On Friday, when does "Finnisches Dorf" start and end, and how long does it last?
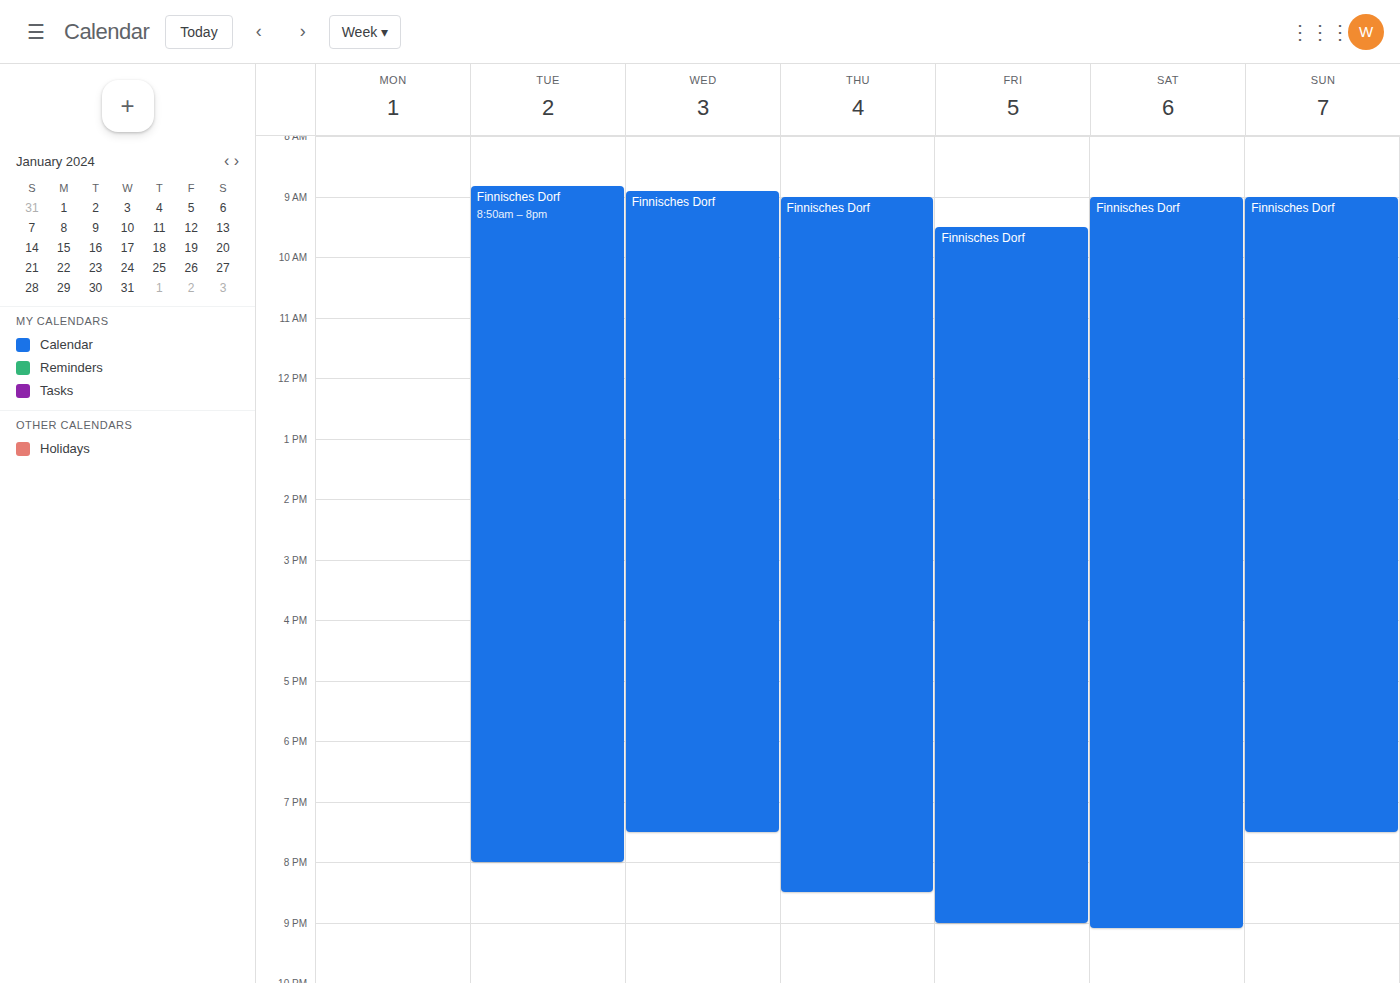
9:30 AM to 9:00 PM, 11 hours 30 minutes